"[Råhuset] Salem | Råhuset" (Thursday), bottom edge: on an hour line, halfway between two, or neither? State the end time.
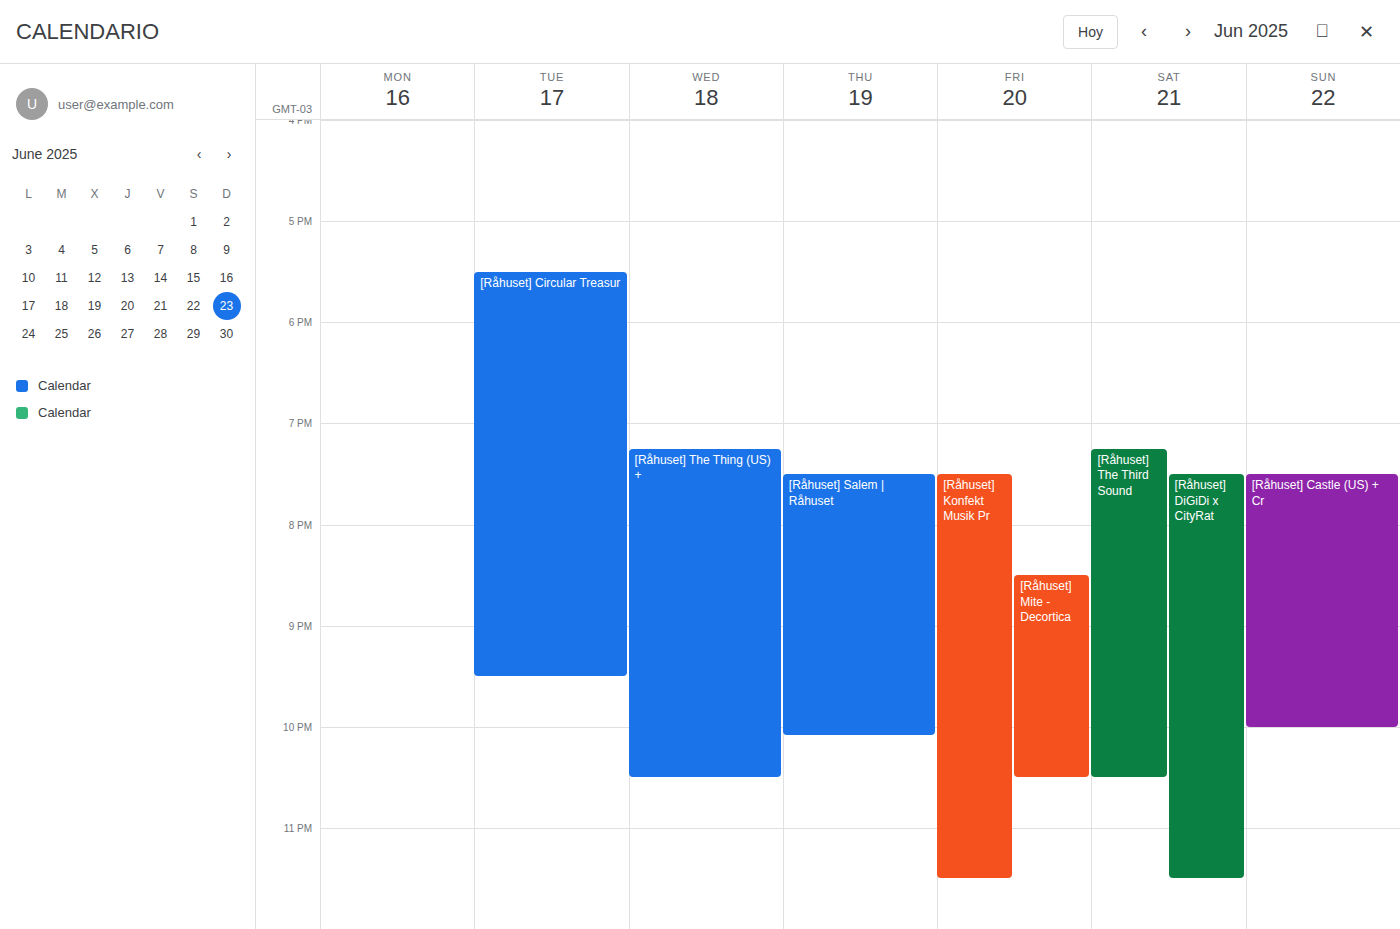
22:05 -- neither: 5 minutes below the 22:00 line and 55 minutes above the 23:00 line.